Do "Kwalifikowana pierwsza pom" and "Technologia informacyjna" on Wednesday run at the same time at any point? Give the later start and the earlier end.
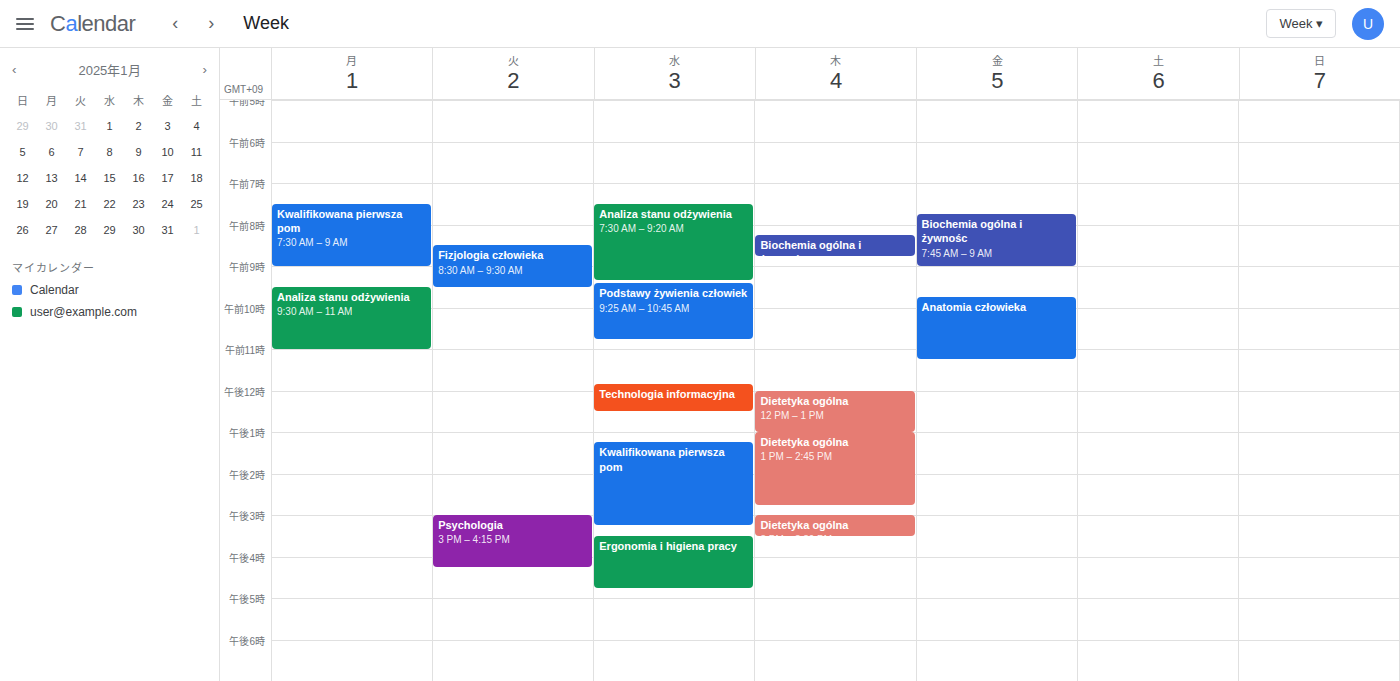
"Technologia informacyjna" ends at 12:30 PM and "Kwalifikowana pierwsza pom" starts at 1:15 PM -- no overlap.